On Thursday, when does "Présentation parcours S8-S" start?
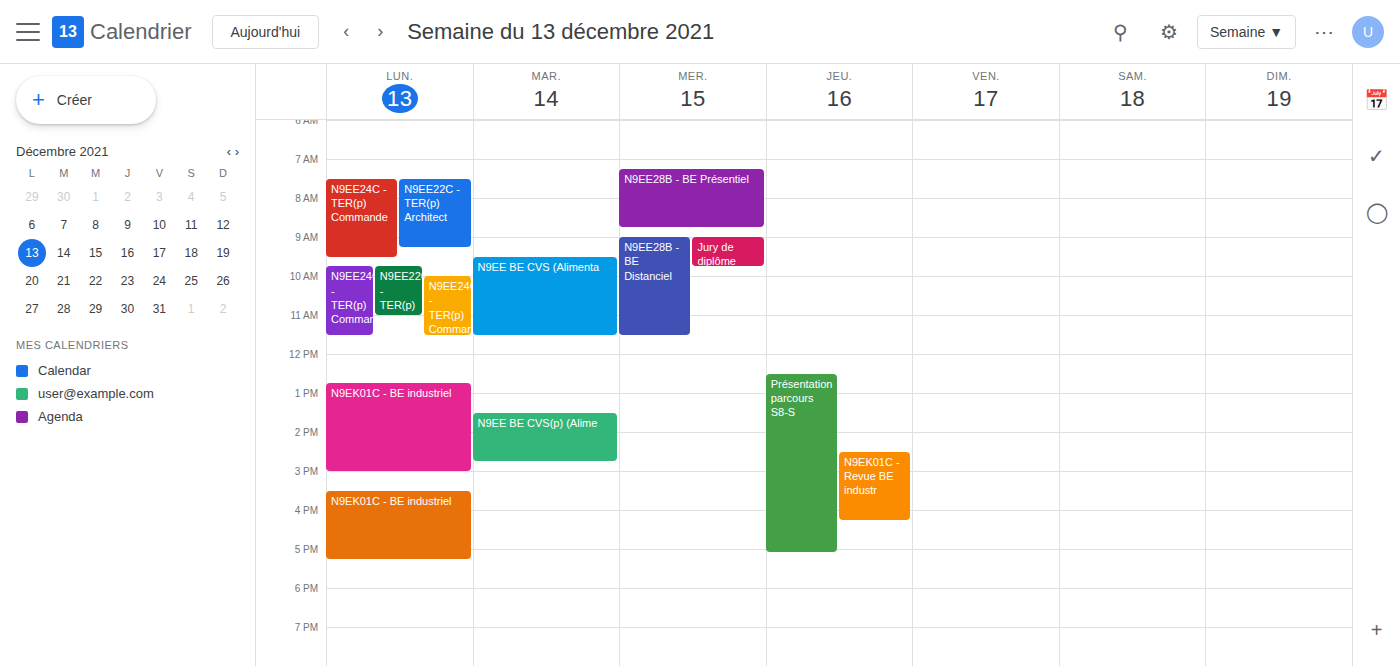
12:30 PM